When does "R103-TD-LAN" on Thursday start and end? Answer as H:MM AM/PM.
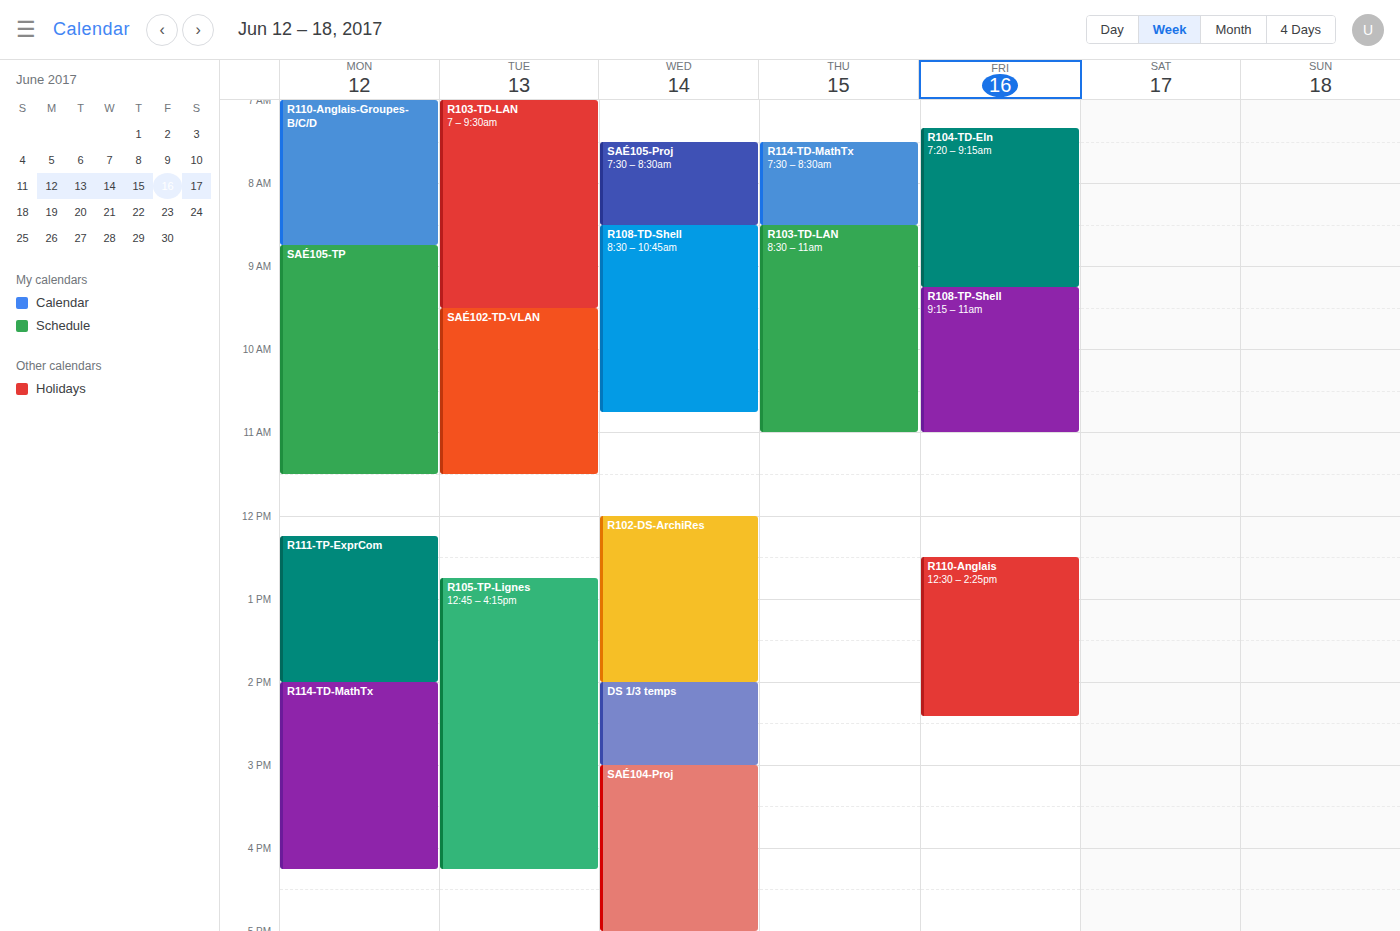
8:30 AM to 11:00 AM